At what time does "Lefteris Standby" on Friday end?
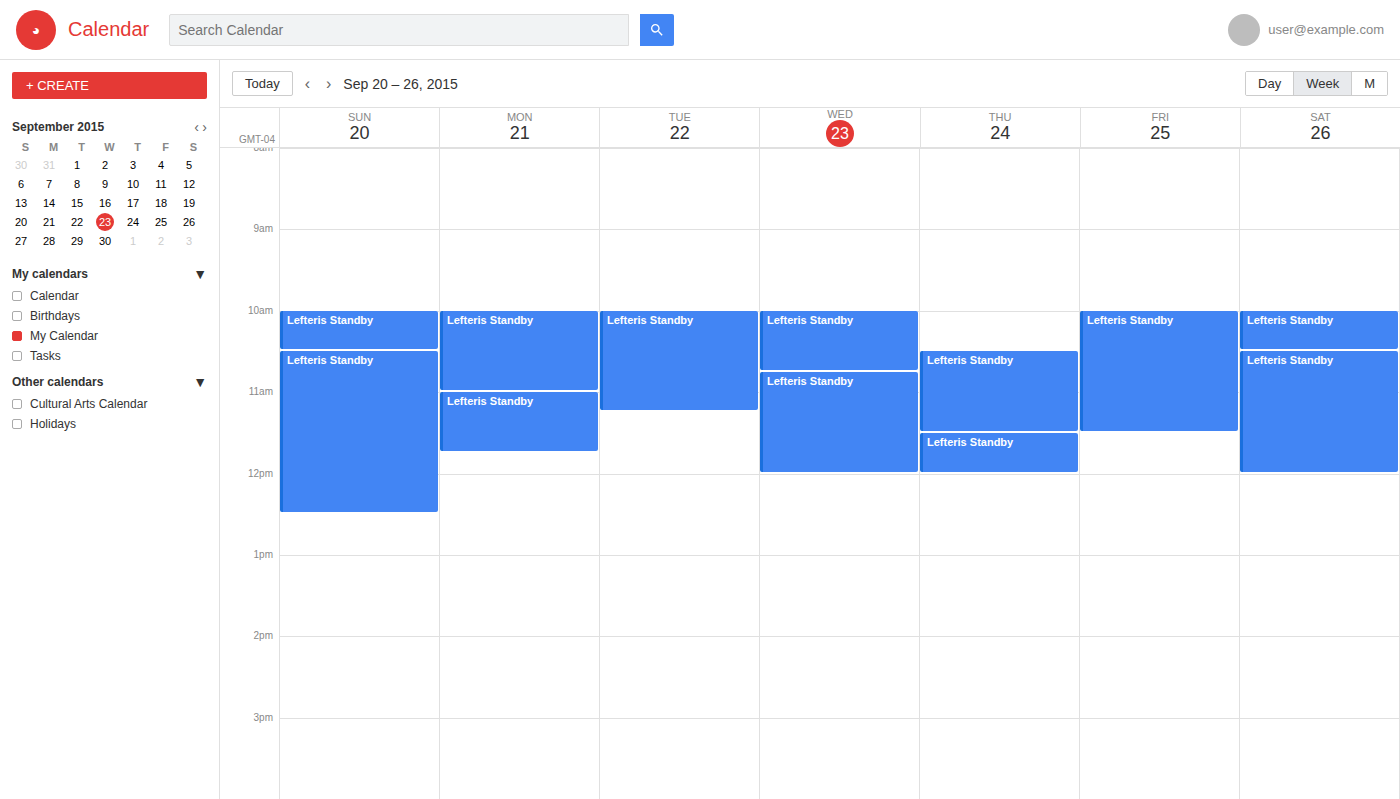
11:30